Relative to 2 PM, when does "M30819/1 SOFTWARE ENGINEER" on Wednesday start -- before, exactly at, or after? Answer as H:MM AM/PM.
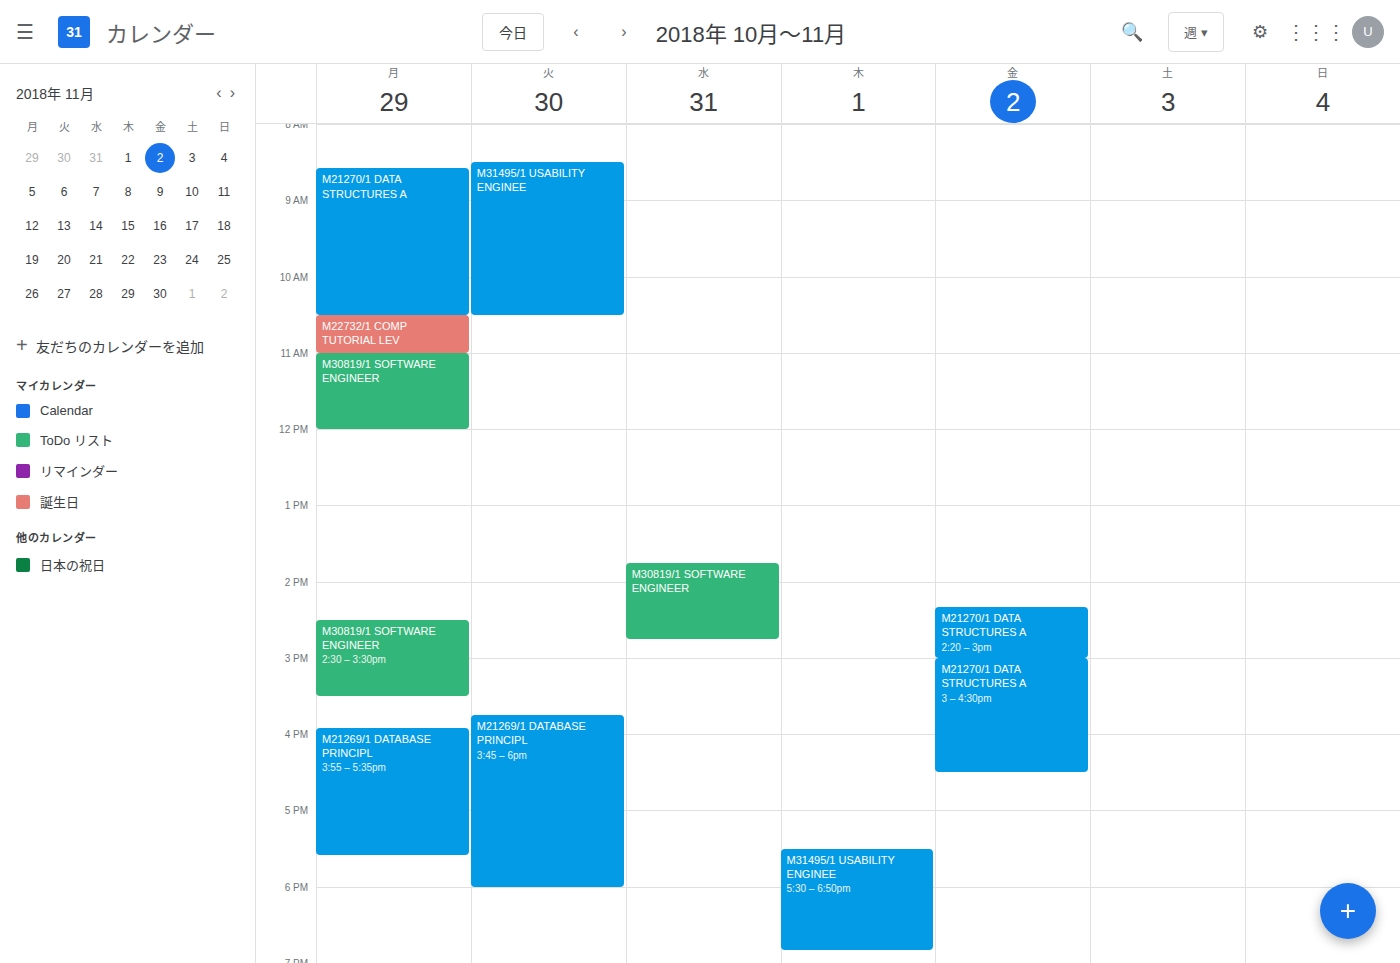
1:45 PM -- before 2 PM, 15 minutes above the 2 PM line.